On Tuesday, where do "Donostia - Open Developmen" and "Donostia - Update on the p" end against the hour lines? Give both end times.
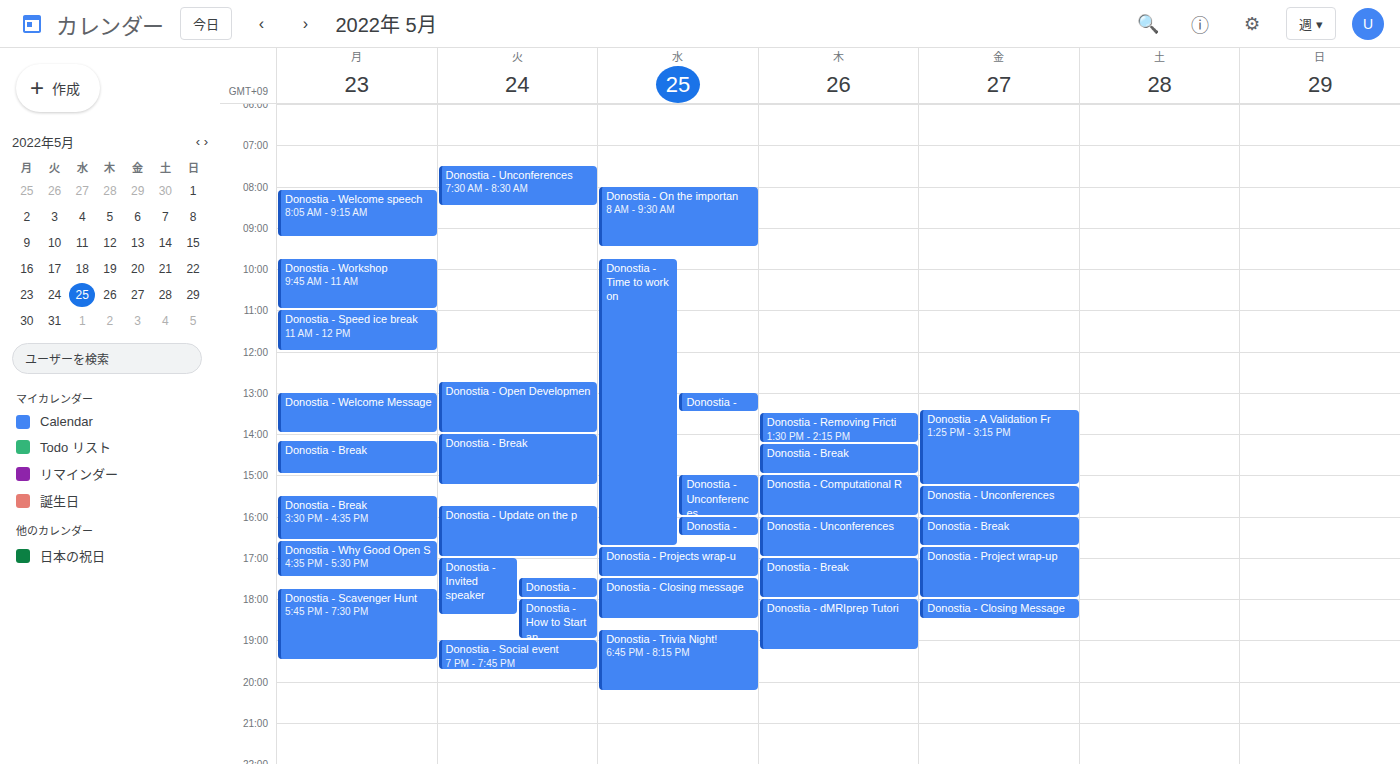
"Donostia - Open Developmen": 2:00 PM, exactly on the 2 PM line. "Donostia - Update on the p": 5:00 PM, exactly on the 5 PM line.